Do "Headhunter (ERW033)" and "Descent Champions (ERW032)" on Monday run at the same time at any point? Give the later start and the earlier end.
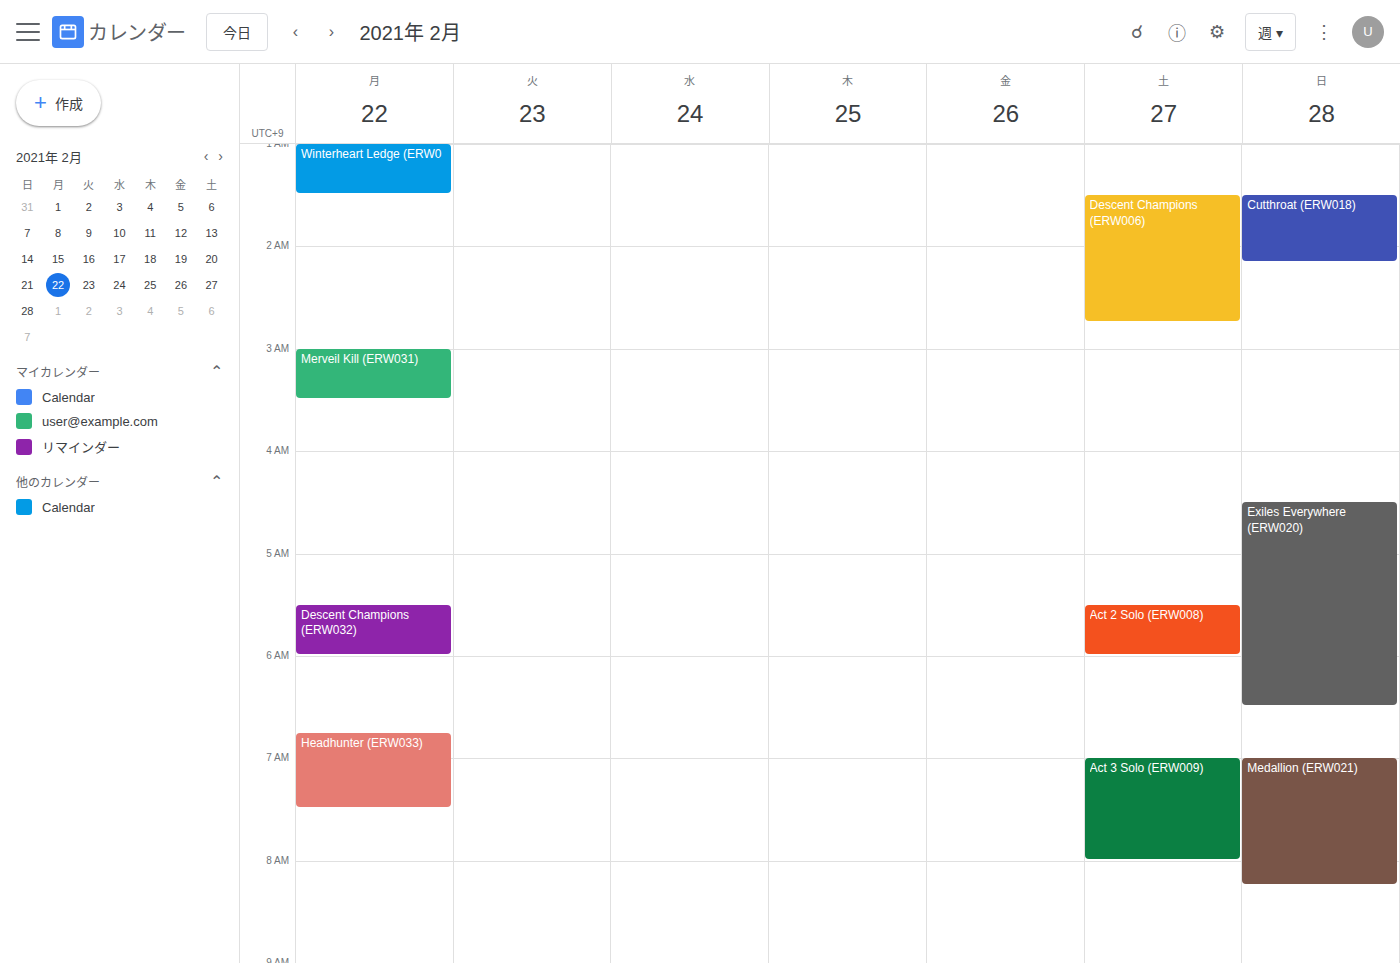
"Descent Champions (ERW032)" ends at 6:00 AM and "Headhunter (ERW033)" starts at 6:45 AM -- no overlap.